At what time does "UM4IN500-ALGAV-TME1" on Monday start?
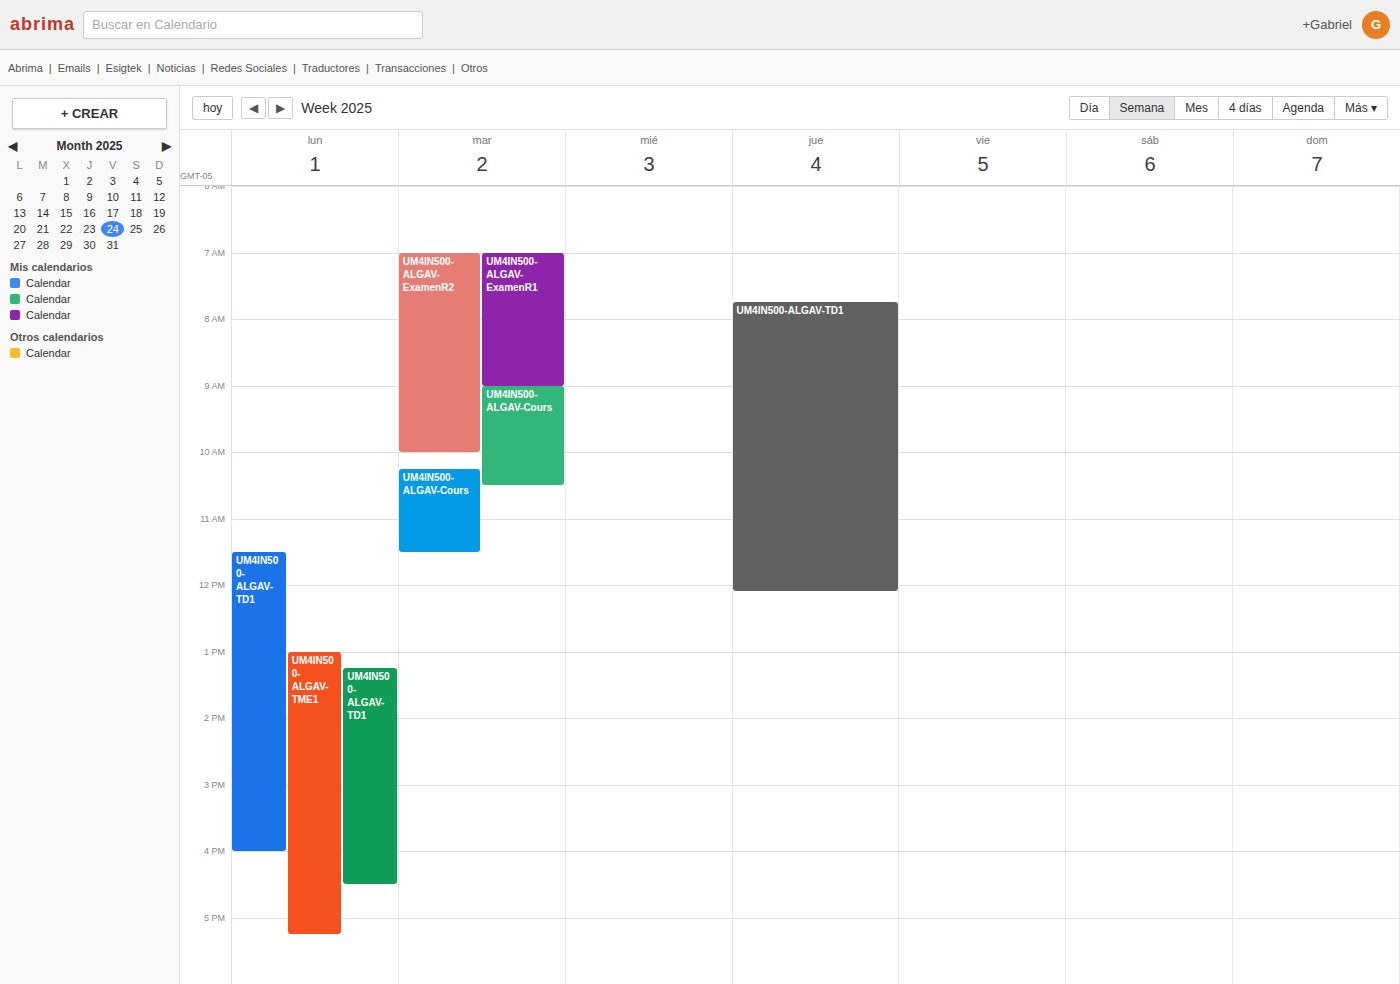
1:00 PM